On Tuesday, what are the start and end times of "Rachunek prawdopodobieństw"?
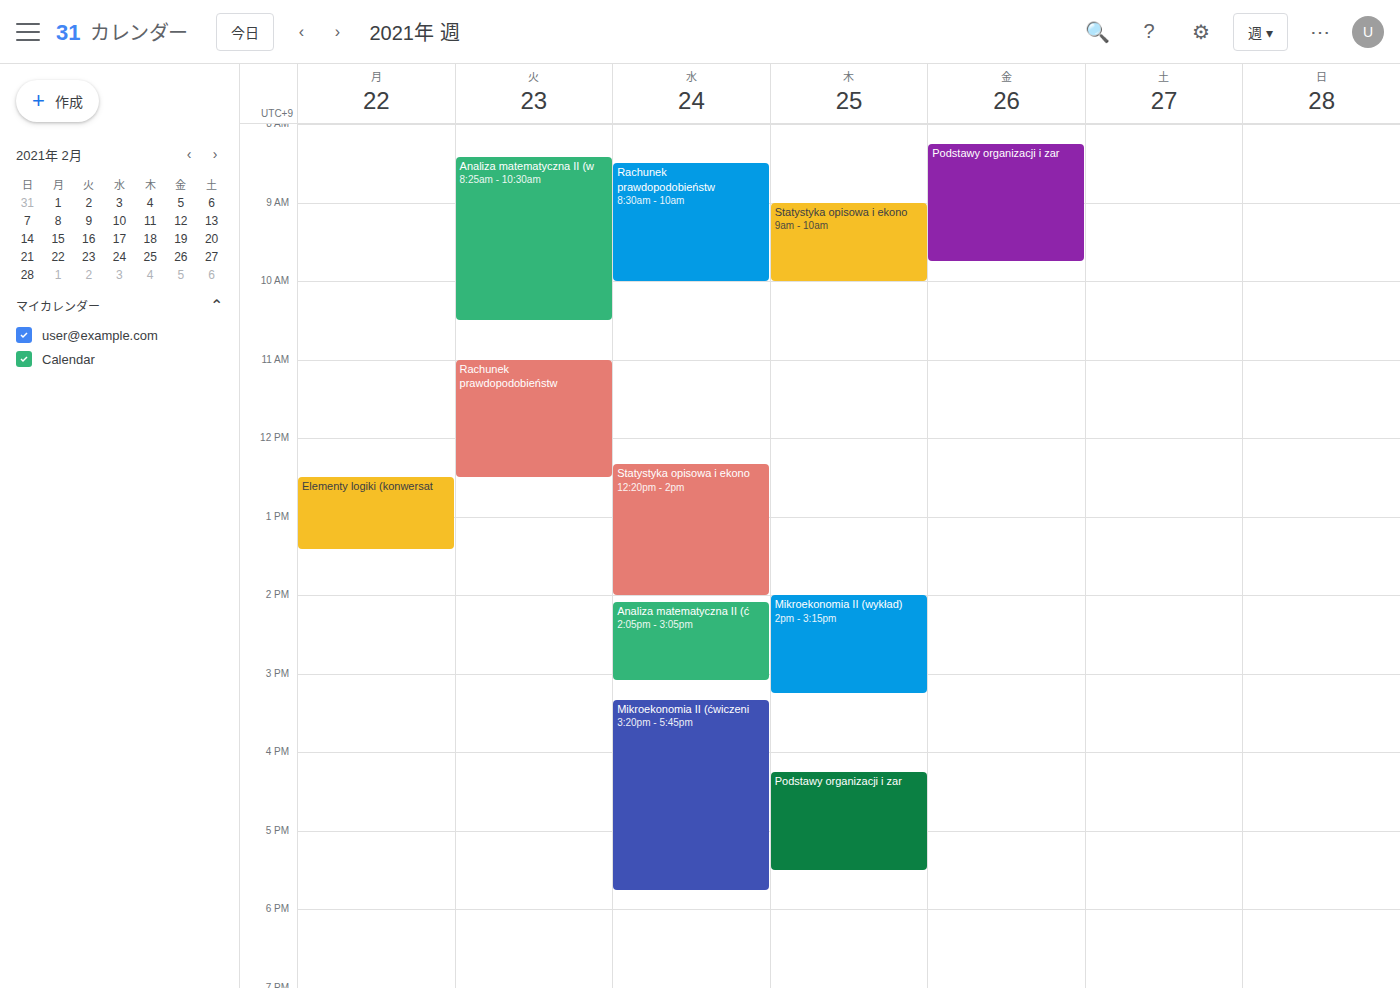
11:00 AM to 12:30 PM